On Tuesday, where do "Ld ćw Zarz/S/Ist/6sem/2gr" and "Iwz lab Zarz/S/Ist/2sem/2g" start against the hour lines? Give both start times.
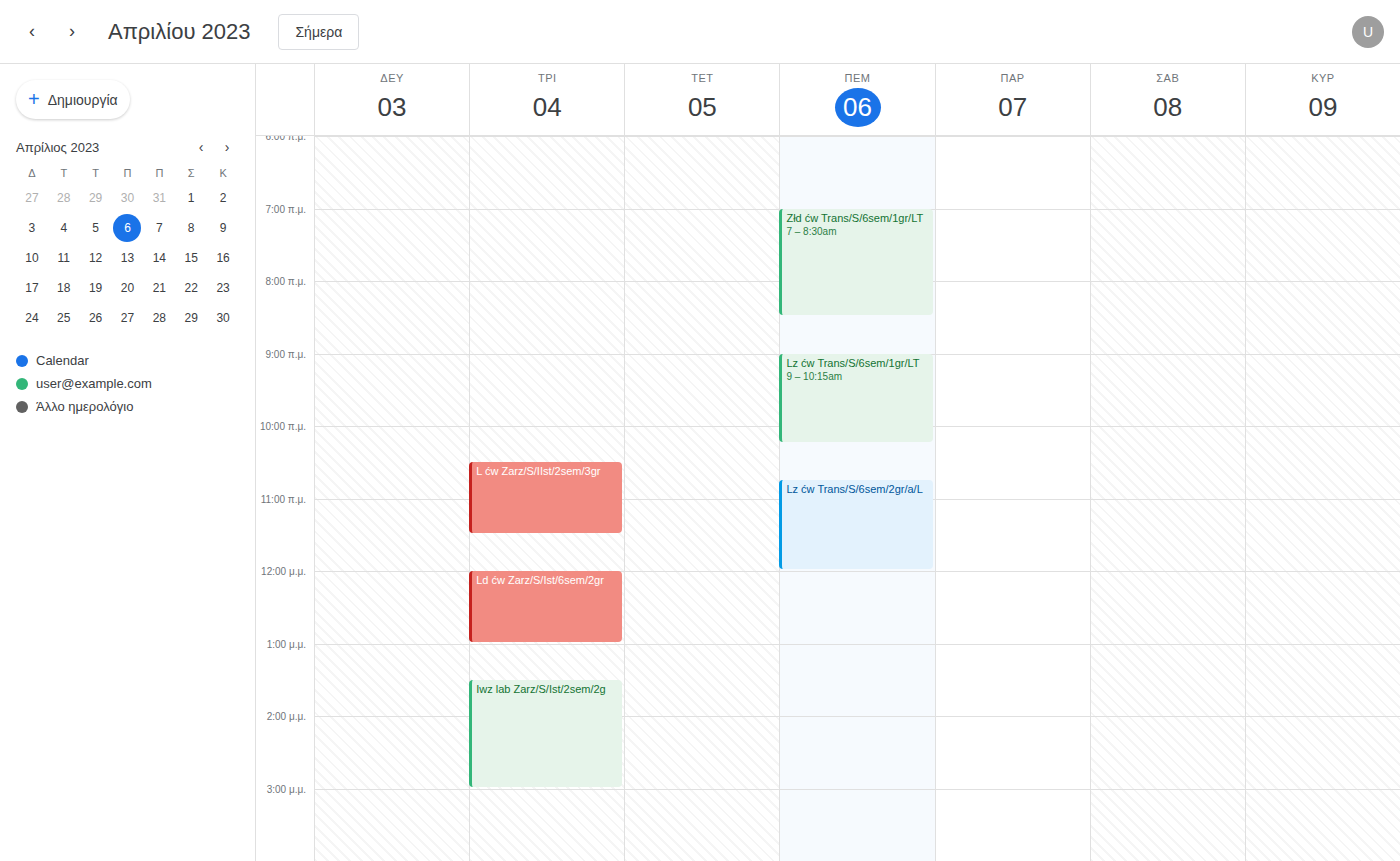
"Ld ćw Zarz/S/Ist/6sem/2gr": 12:00 PM, exactly on the 12 PM line. "Iwz lab Zarz/S/Ist/2sem/2g": 1:30 PM, halfway between the 1 PM and 2 PM lines.